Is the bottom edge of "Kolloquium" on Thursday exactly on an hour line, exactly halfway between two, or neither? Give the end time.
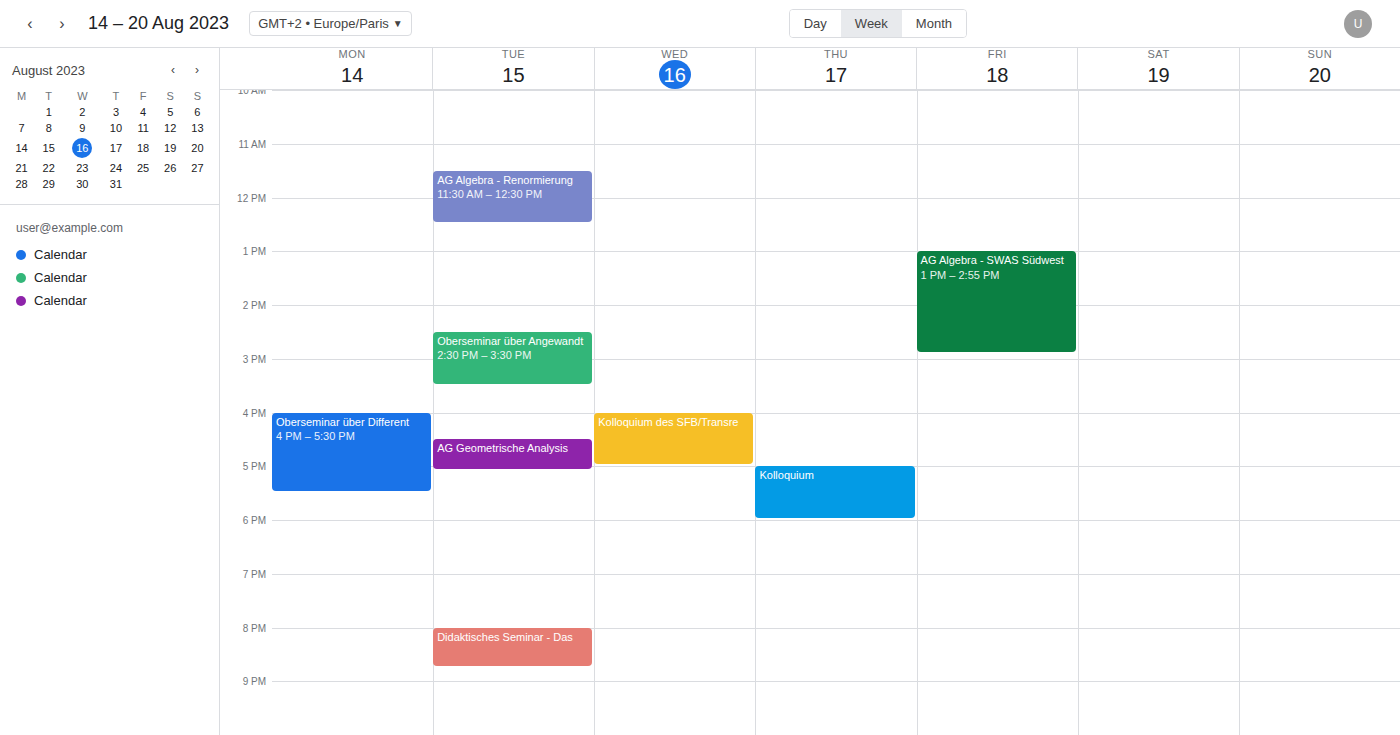
6:00 PM -- exactly on the 6 PM line.